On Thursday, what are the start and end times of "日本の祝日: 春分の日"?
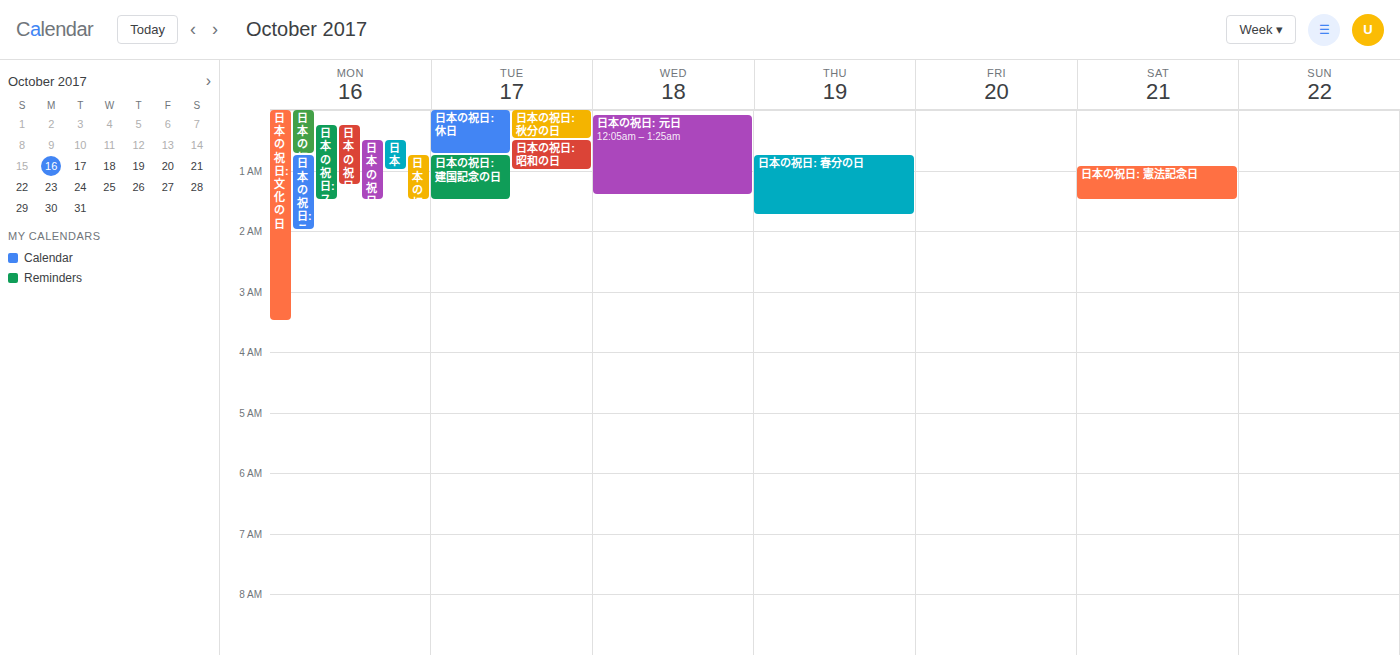
12:45 AM to 1:45 AM